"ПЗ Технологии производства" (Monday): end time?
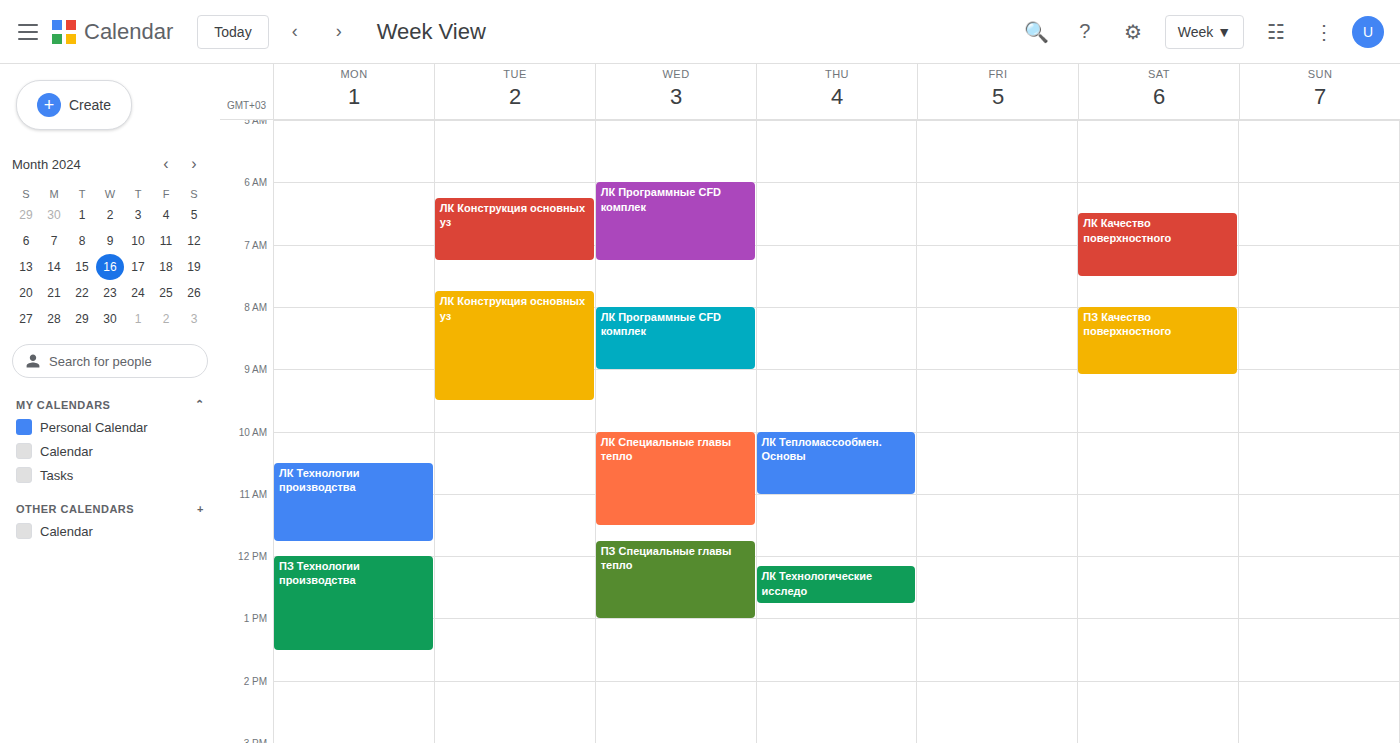
1:30 PM